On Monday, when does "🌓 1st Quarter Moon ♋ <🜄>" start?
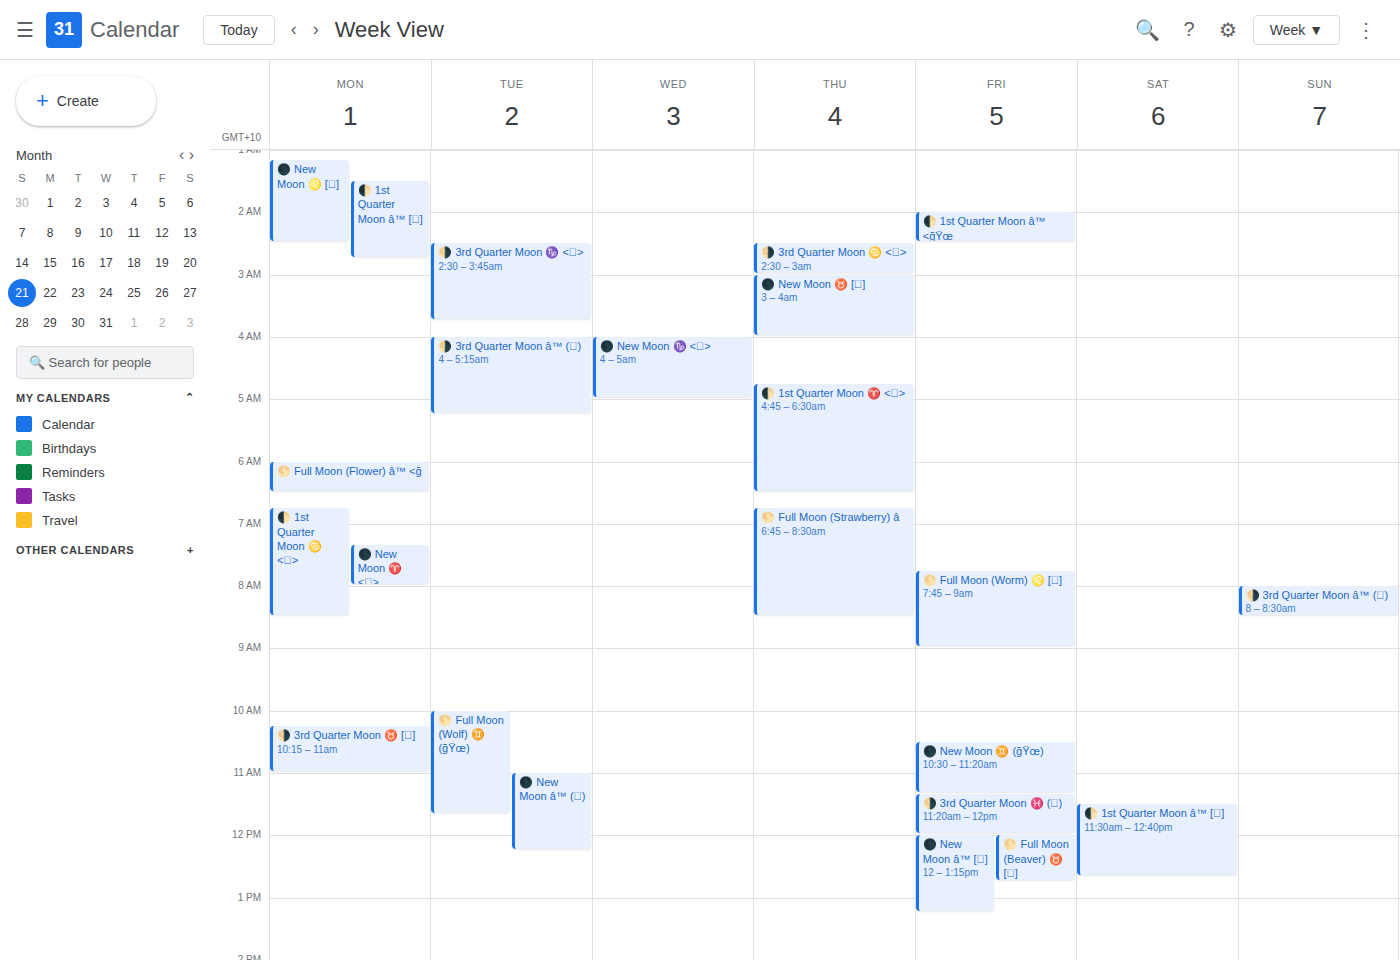
6:45 AM